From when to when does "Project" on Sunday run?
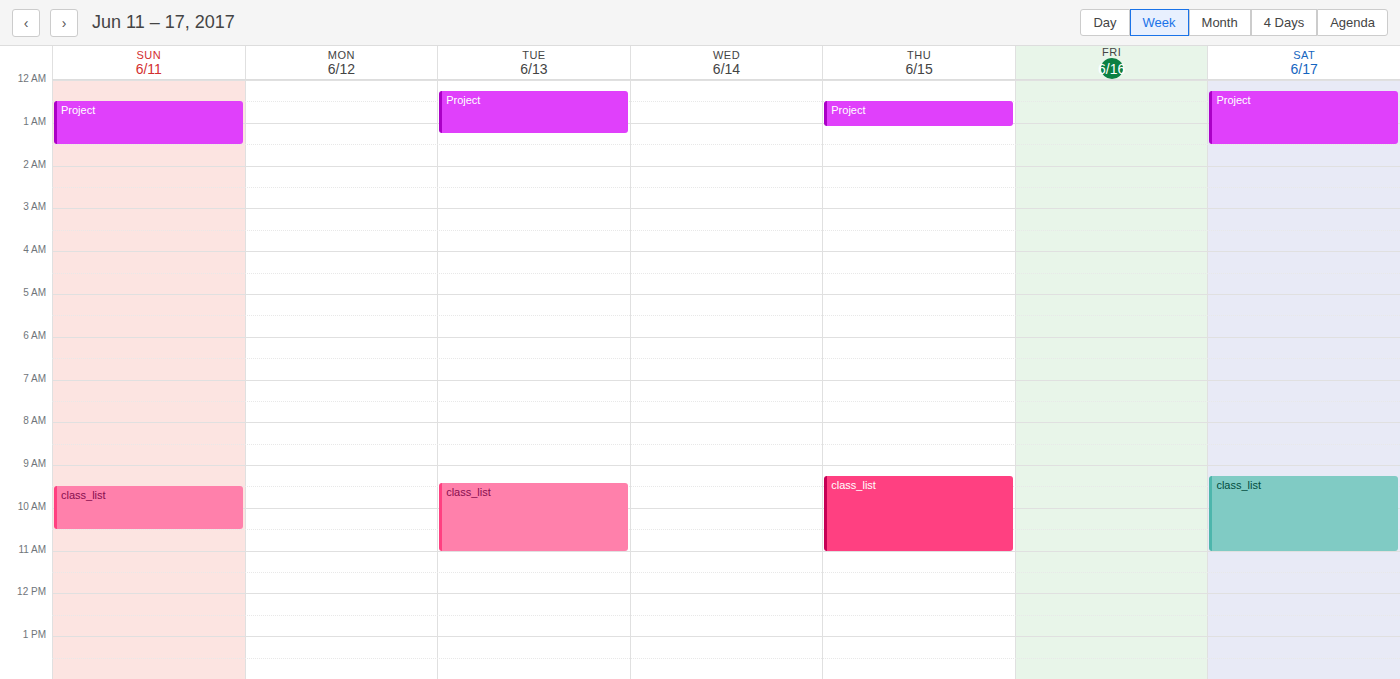
12:30 AM to 1:30 AM